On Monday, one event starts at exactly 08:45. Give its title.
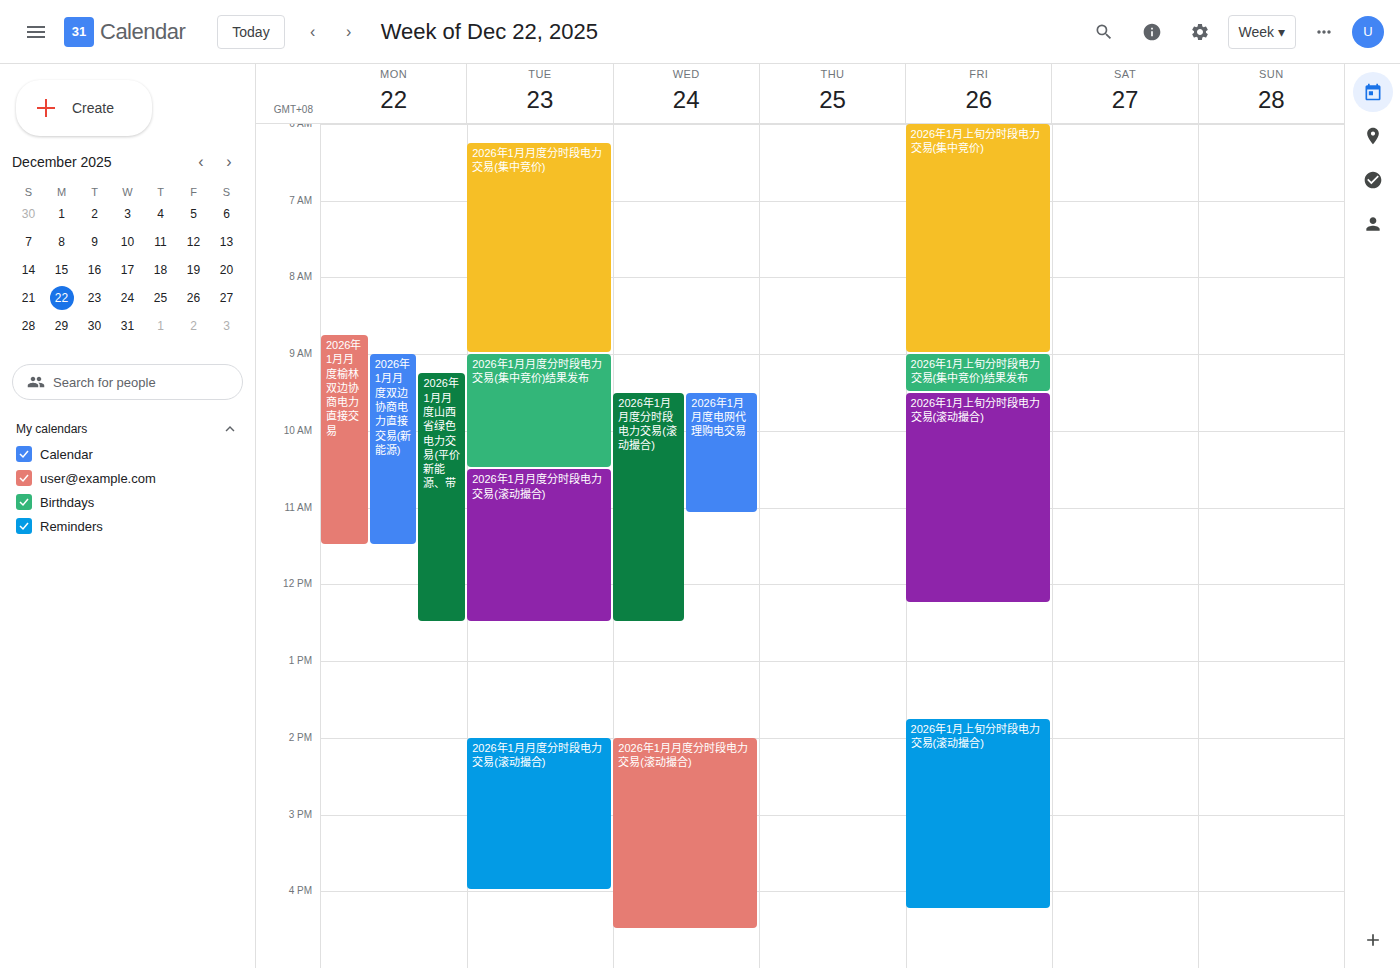
"2026年1月月度榆林双边协商电力直接交易"